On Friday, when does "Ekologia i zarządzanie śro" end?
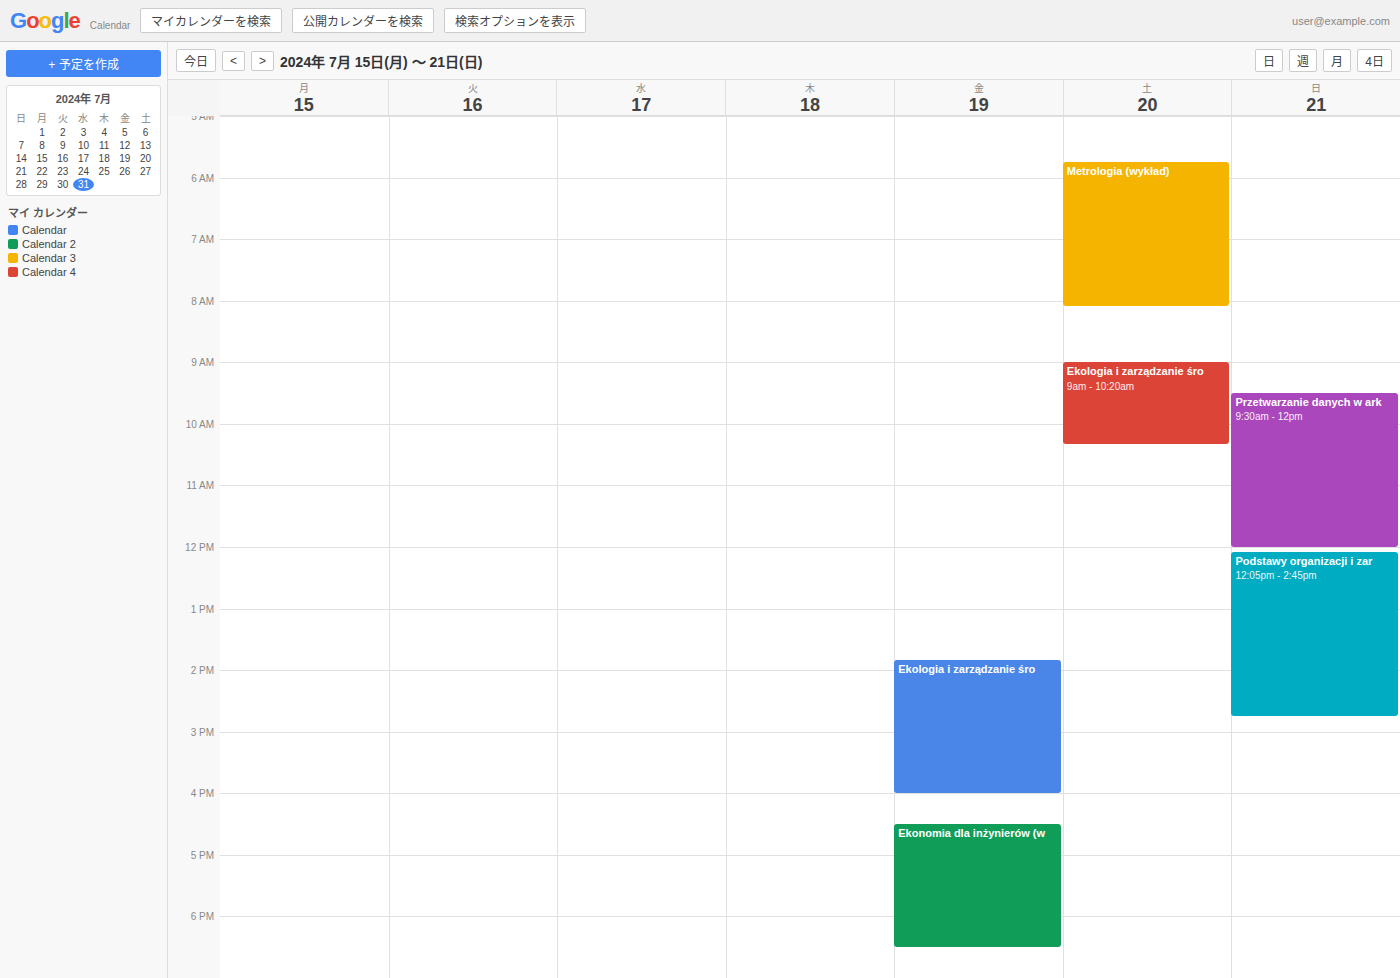
4:00 PM